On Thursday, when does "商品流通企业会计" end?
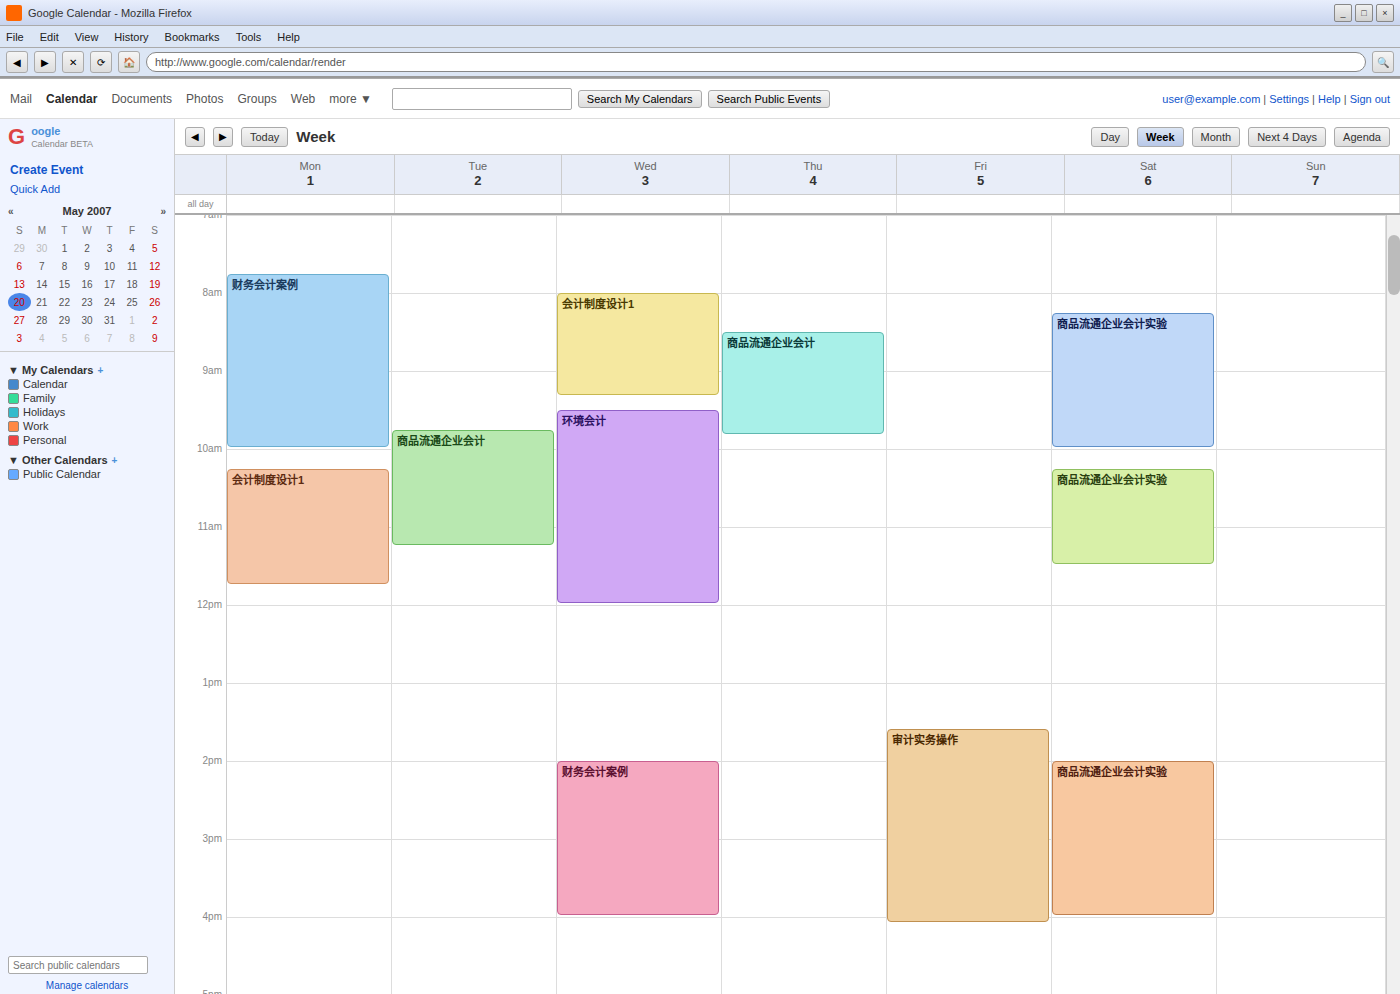
9:50 AM